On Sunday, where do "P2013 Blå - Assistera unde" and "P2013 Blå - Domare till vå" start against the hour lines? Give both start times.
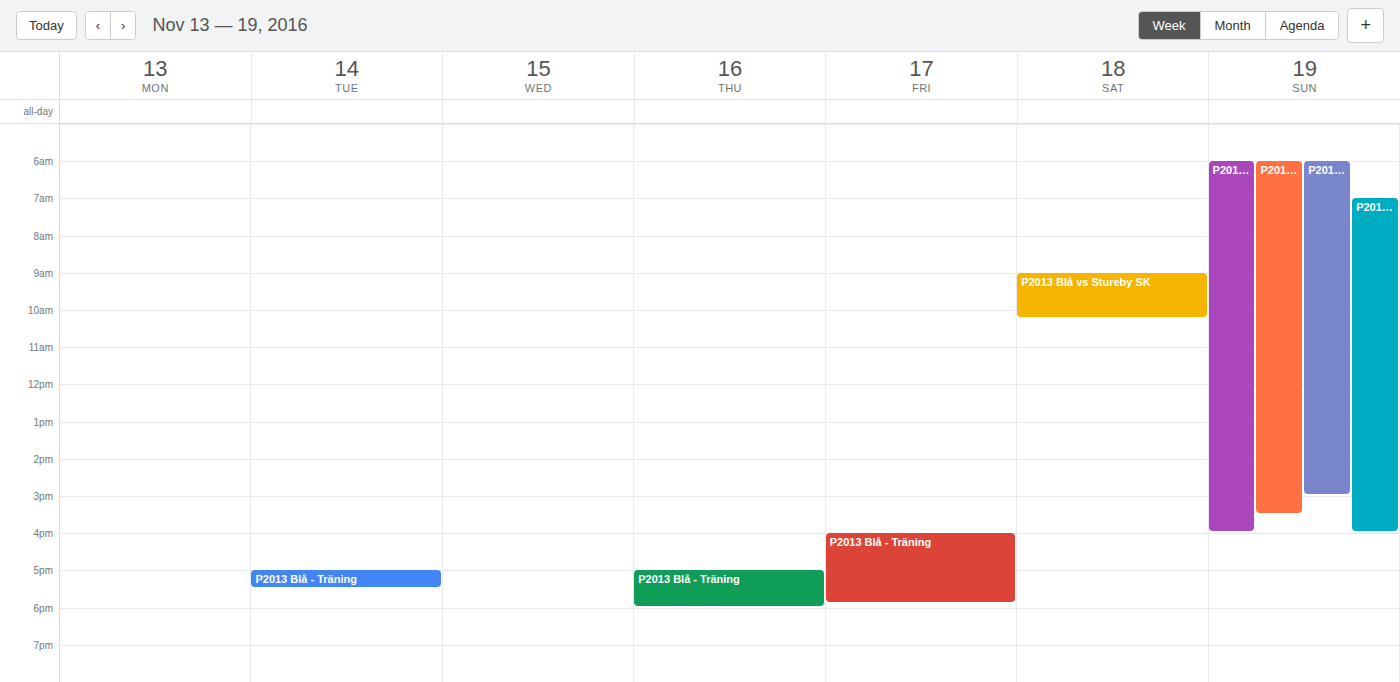
"P2013 Blå - Assistera unde": 6:00 AM, exactly on the 6 AM line. "P2013 Blå - Domare till vå": 7:00 AM, exactly on the 7 AM line.